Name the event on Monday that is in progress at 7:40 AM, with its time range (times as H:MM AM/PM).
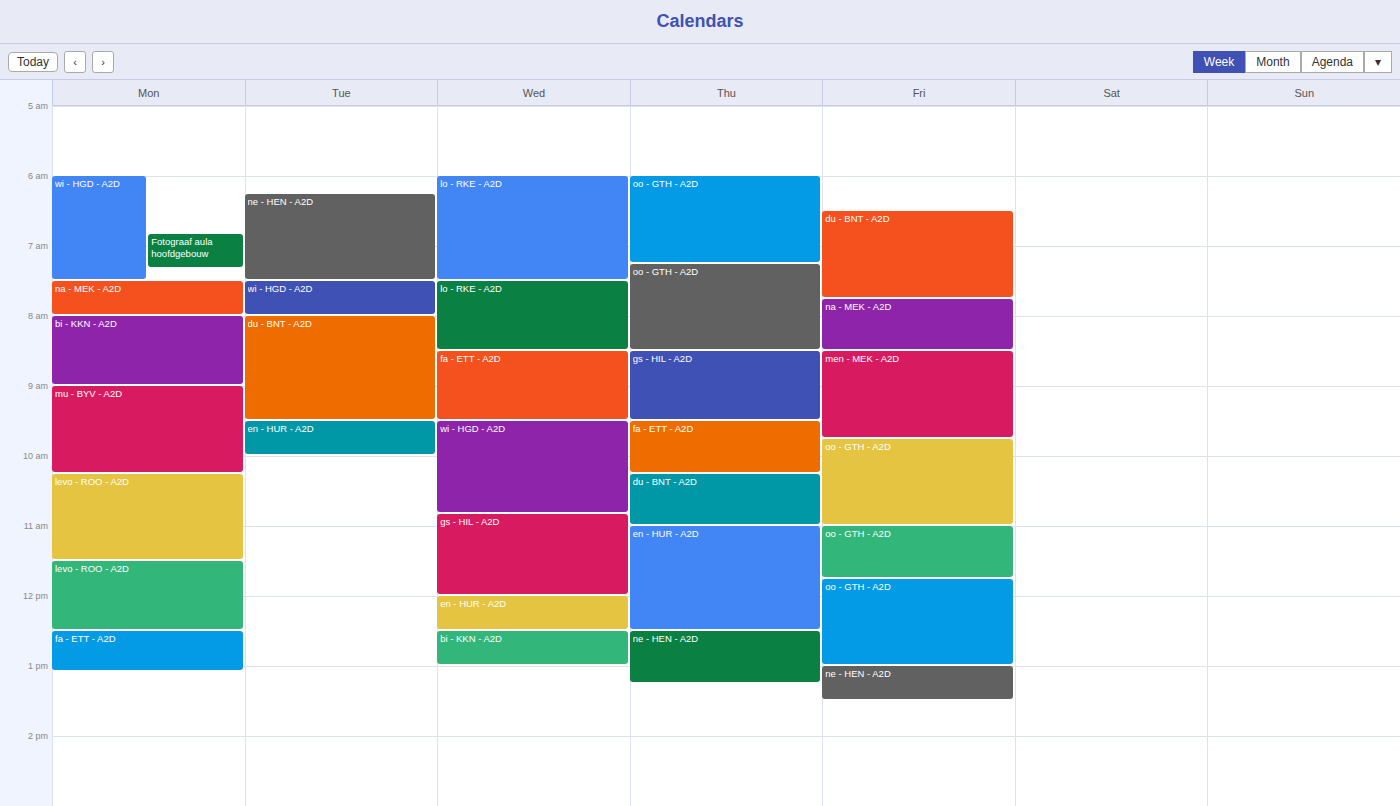
"na - MEK - A2D", 7:30 AM to 8:00 AM